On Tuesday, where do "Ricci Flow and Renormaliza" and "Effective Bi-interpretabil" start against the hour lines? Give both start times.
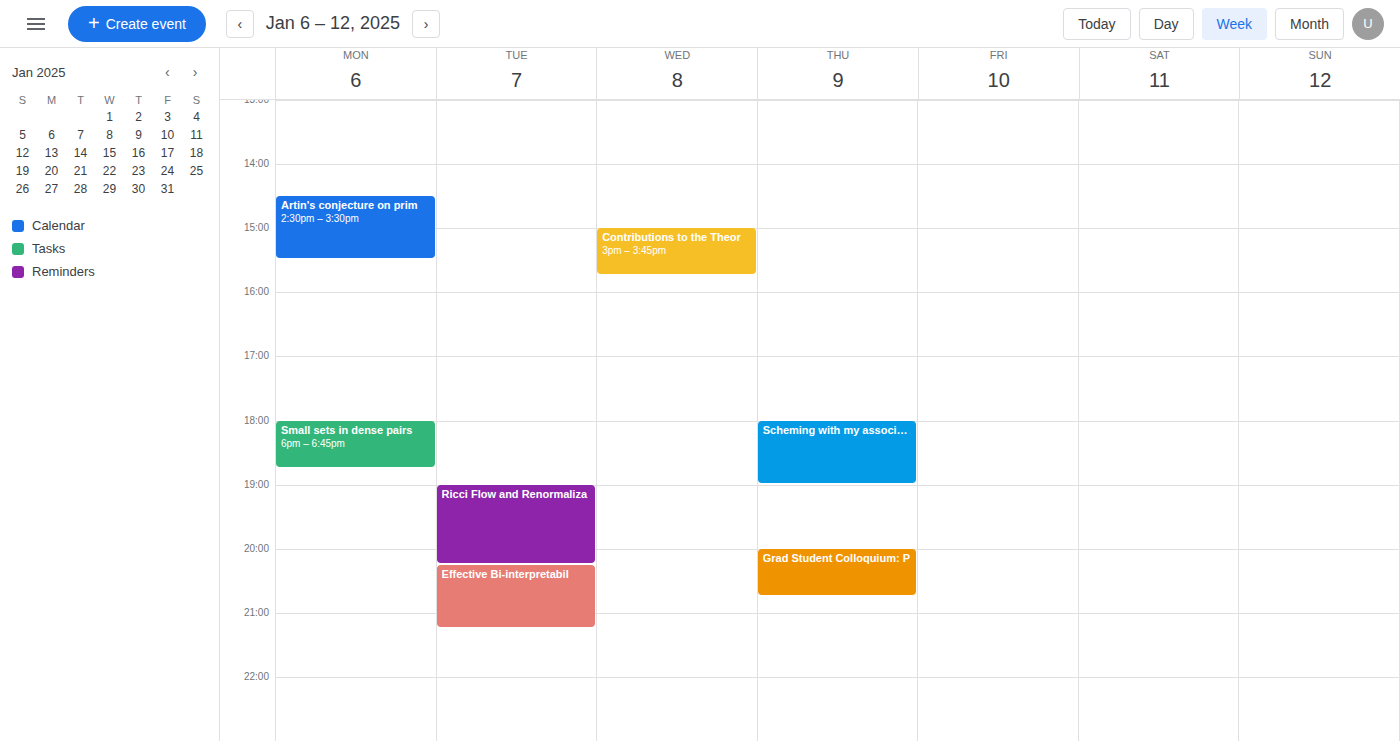
"Ricci Flow and Renormaliza": 7:00 PM, exactly on the 7 PM line. "Effective Bi-interpretabil": 8:15 PM, neither: a quarter of the way from the 8 PM line to the 9 PM line.